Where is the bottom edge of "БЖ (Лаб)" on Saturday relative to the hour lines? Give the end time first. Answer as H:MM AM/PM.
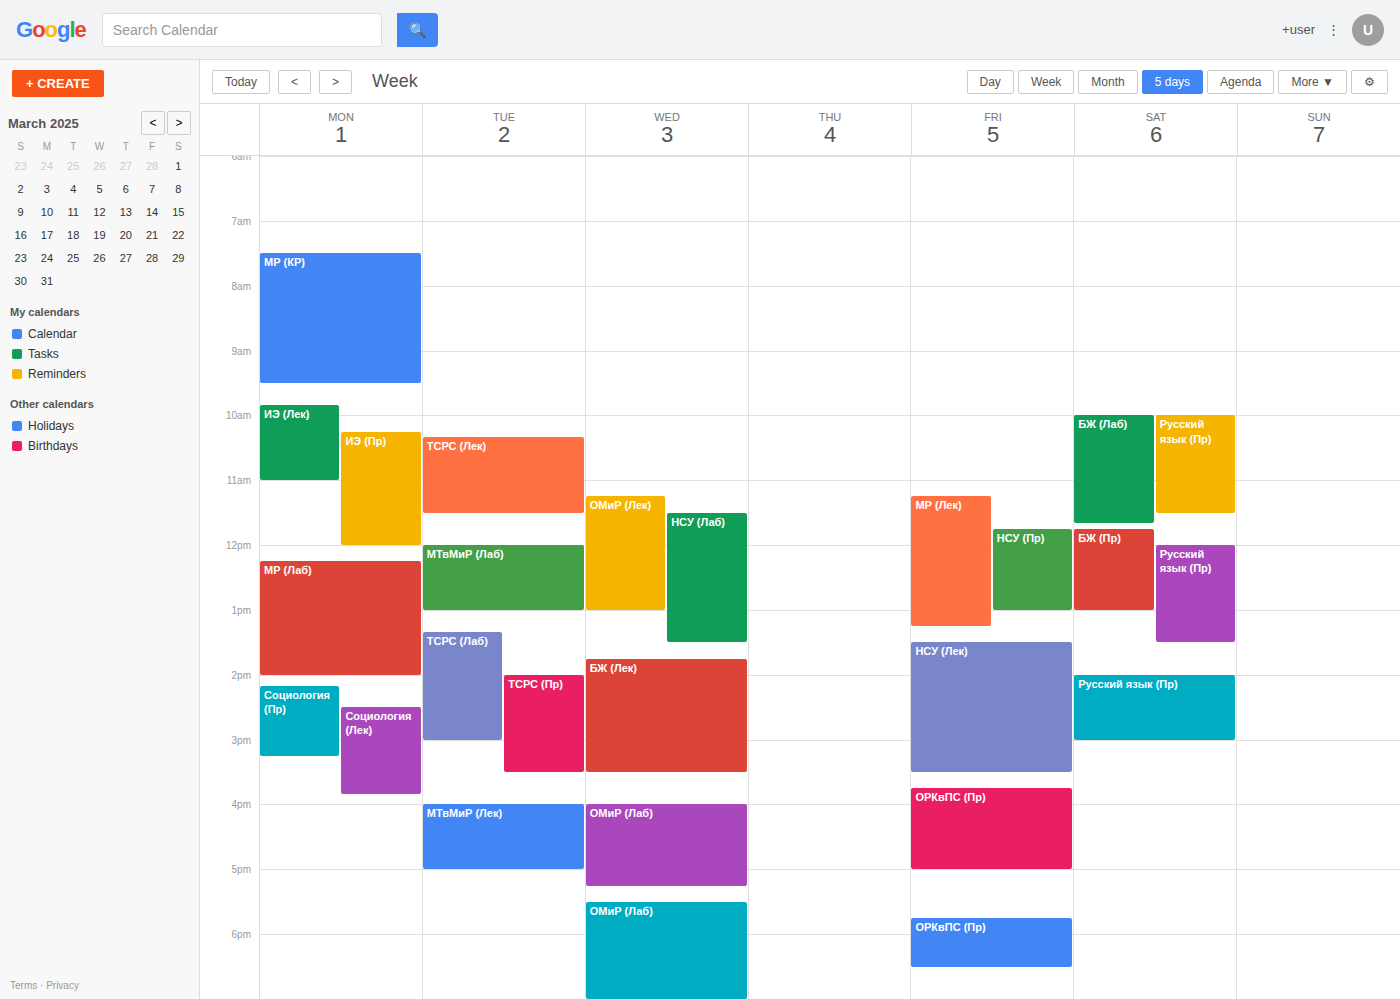
11:40 AM -- neither: 40 minutes below the 11 AM line and 20 minutes above the 12 PM line.